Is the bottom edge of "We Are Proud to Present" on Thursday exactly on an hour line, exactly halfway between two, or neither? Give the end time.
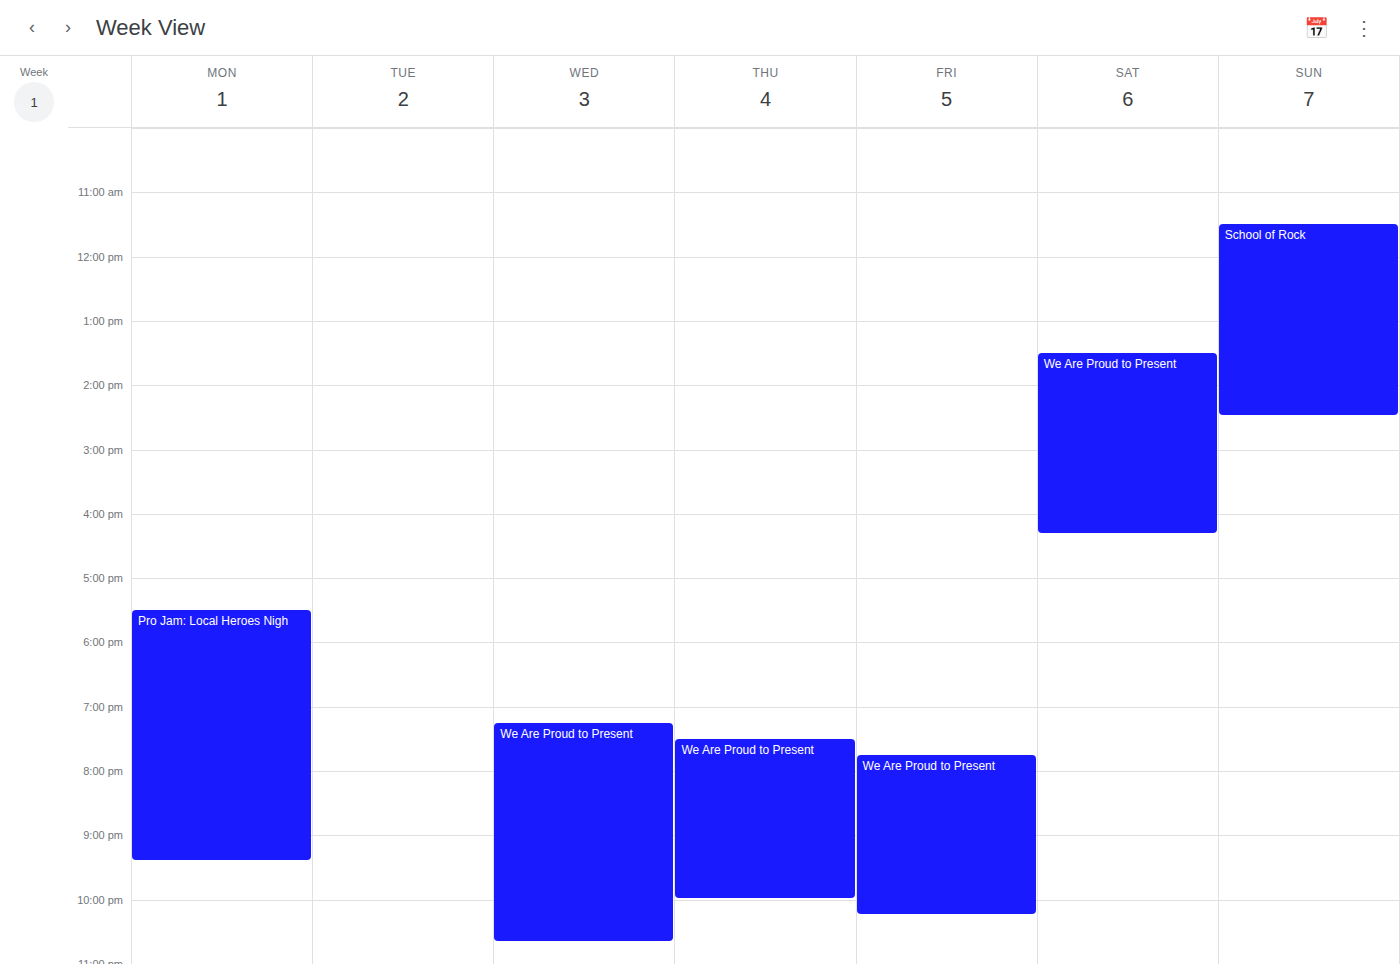
22:00 -- exactly on the 22:00 line.